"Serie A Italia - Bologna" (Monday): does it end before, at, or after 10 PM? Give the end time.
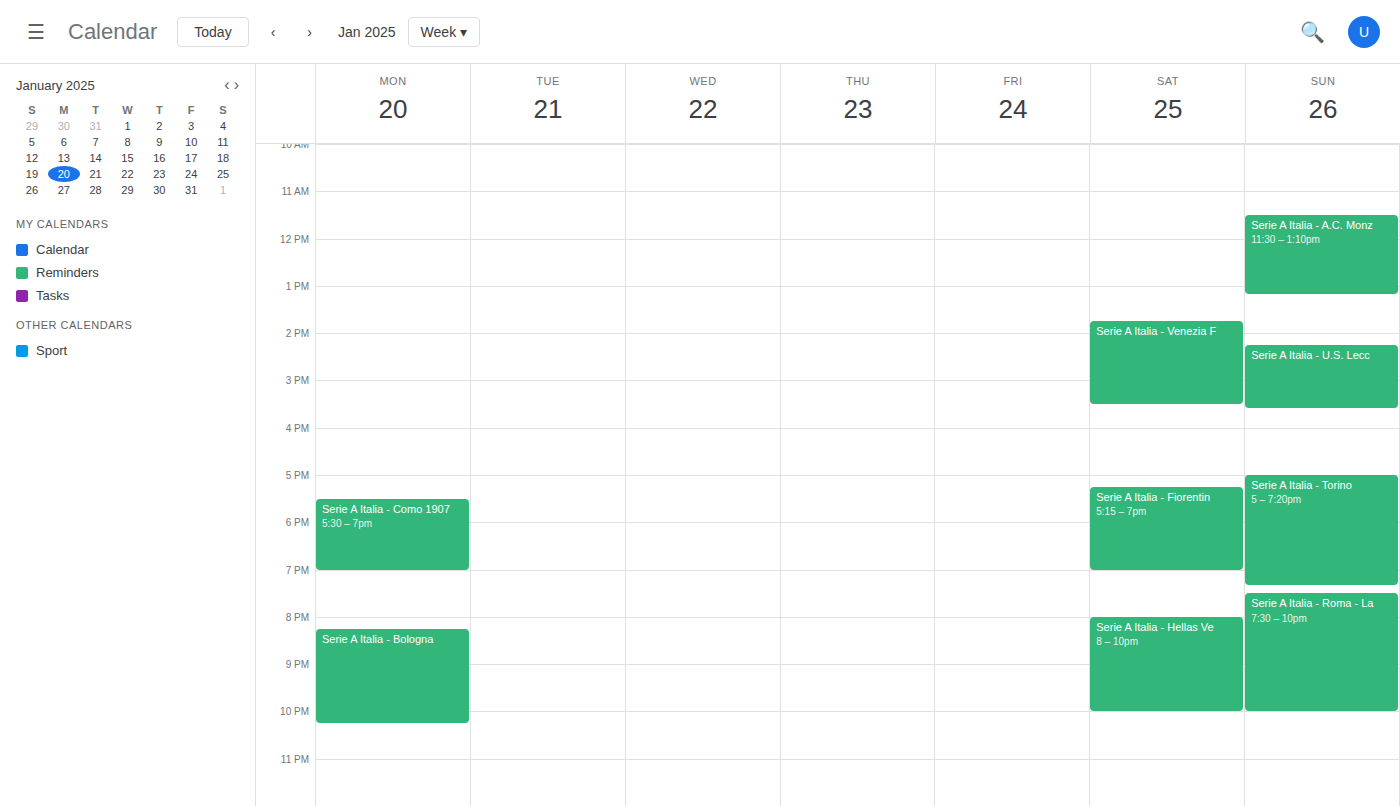
10:15 PM -- after 10 PM, 15 minutes below the 10 PM line.